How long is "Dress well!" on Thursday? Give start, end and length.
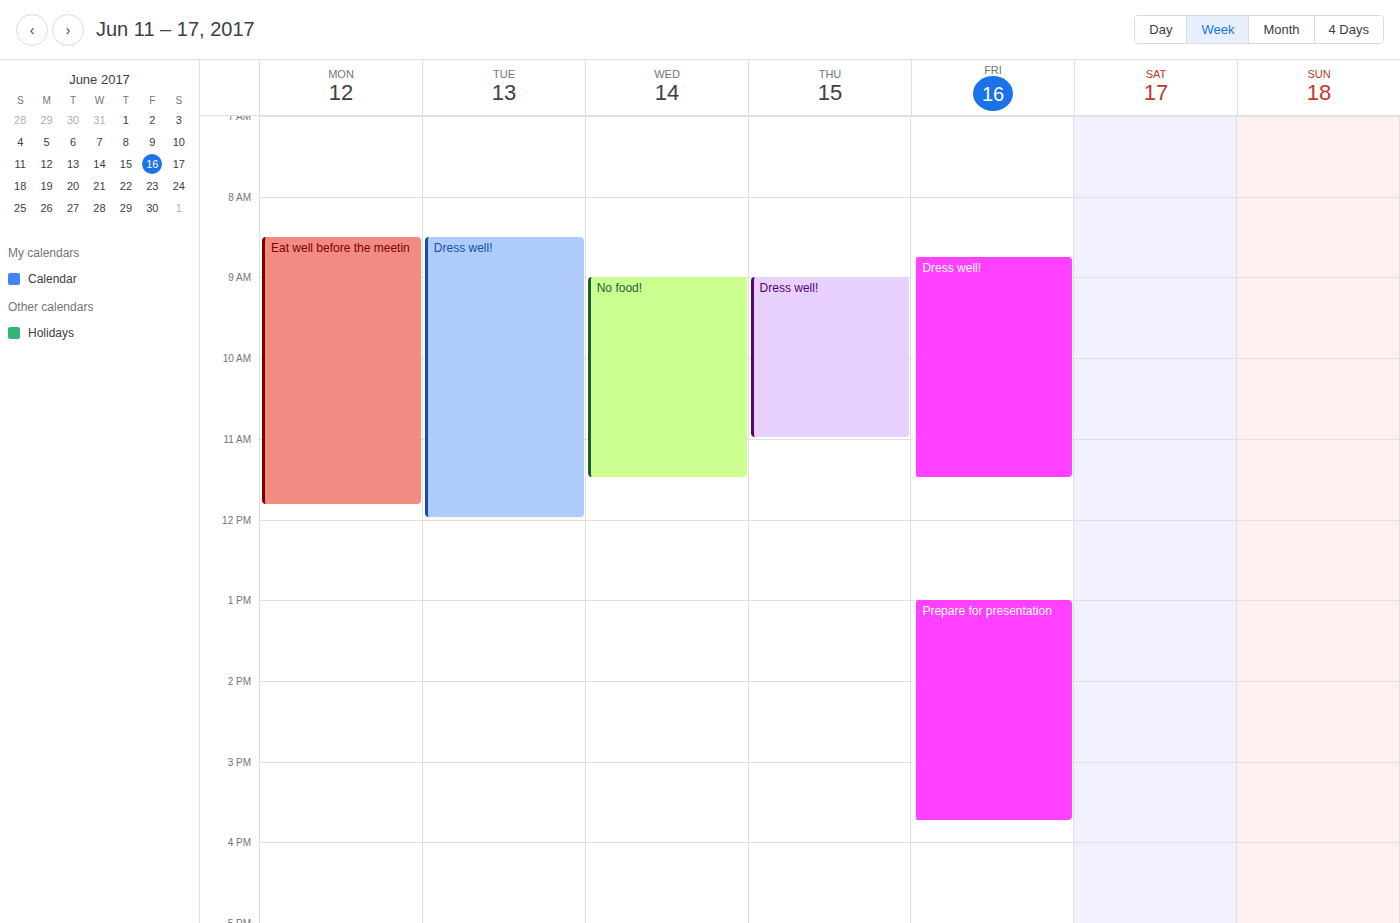
9:00 AM to 11:00 AM, 2 hours